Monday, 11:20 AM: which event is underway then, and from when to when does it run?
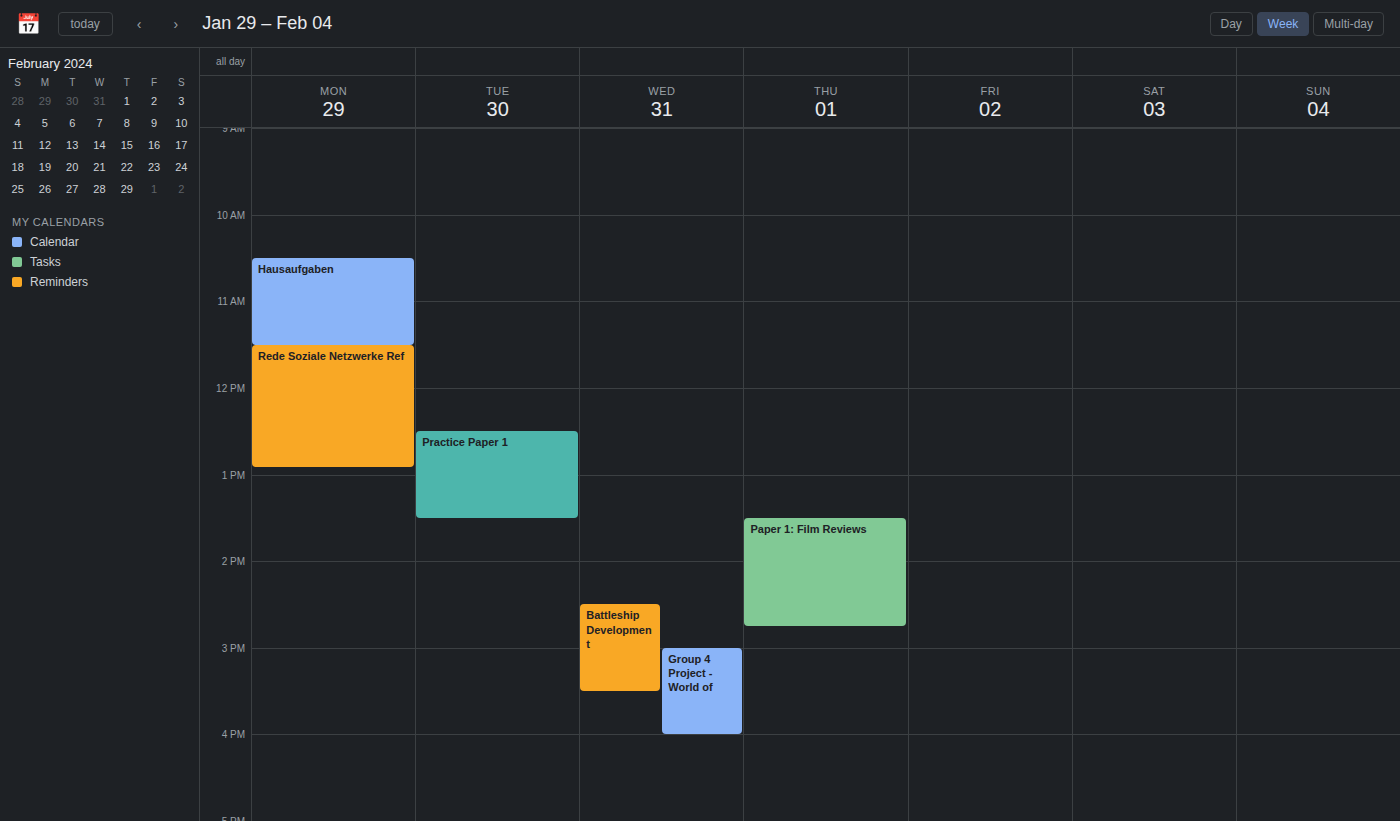
"Hausaufgaben", 10:30 AM to 11:30 AM